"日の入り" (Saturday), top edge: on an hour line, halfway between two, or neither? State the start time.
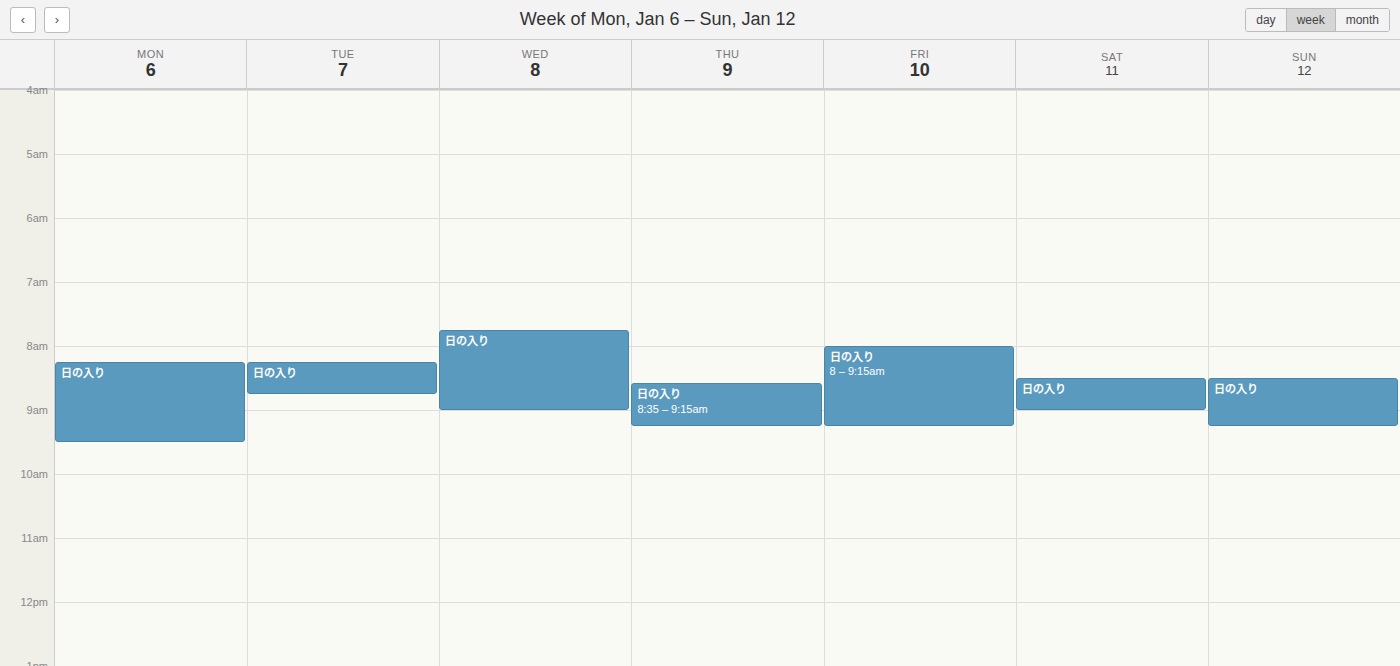
8:30 AM -- halfway between the 8 AM and 9 AM lines.